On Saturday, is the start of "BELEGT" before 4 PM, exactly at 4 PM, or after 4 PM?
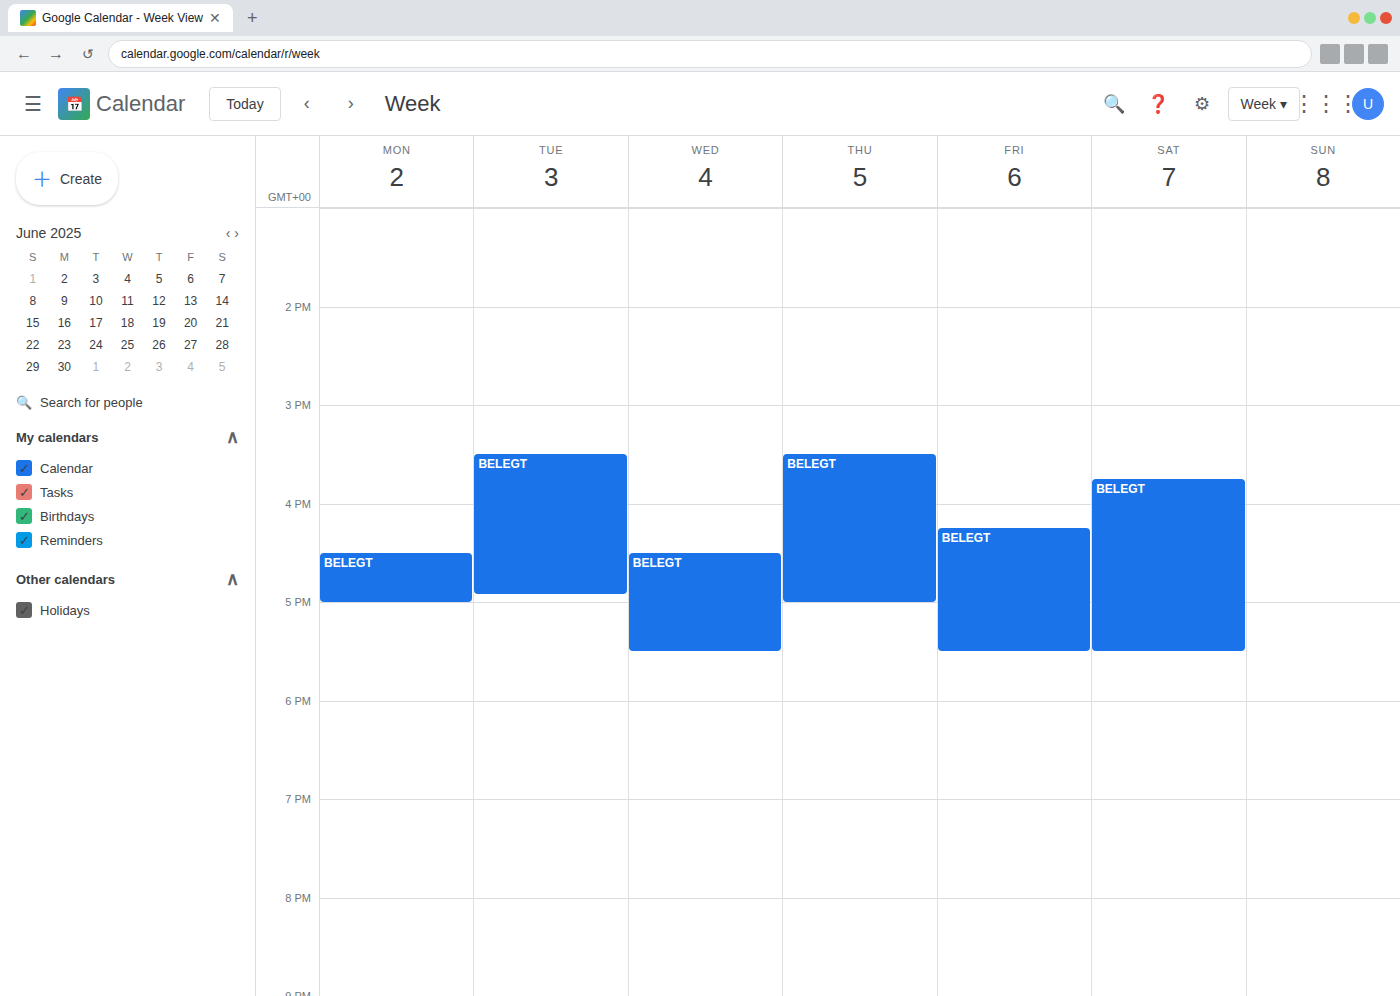
3:45 PM -- before 4 PM, 15 minutes above the 4 PM line.